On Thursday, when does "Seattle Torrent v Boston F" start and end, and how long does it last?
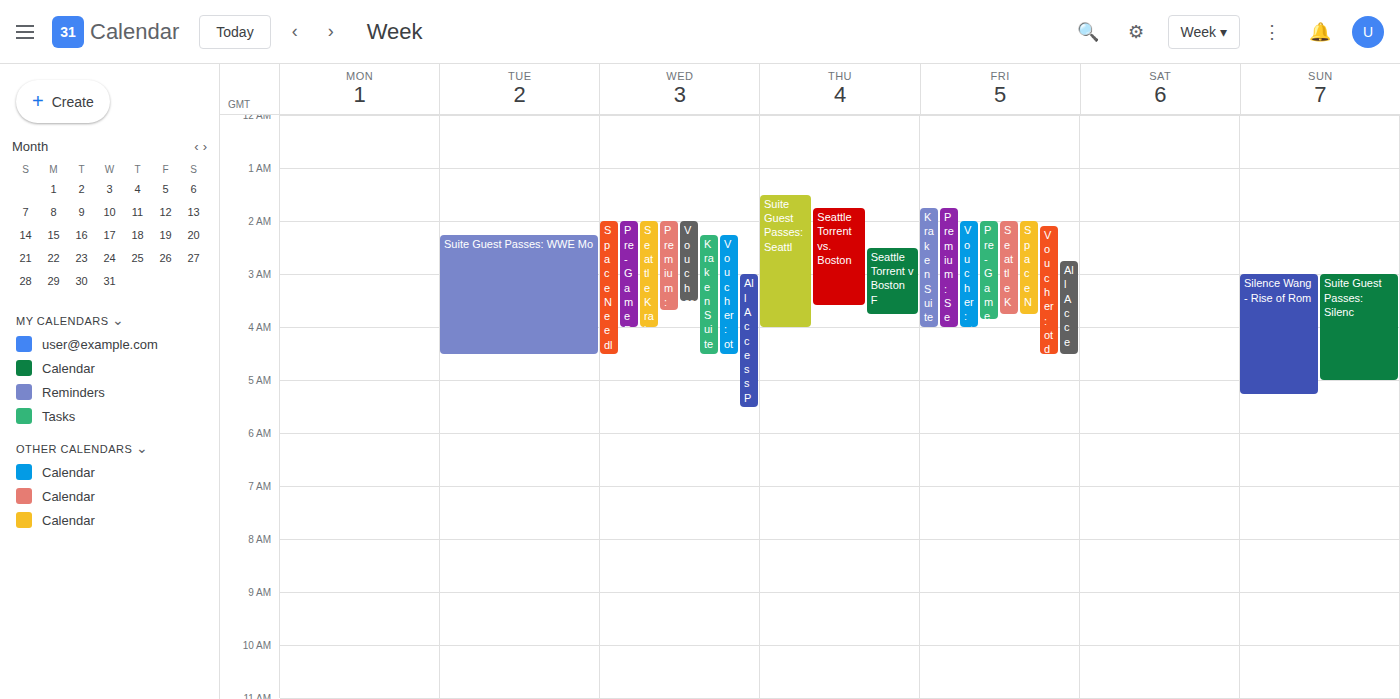
2:30 AM to 3:45 AM, 1 hour 15 minutes